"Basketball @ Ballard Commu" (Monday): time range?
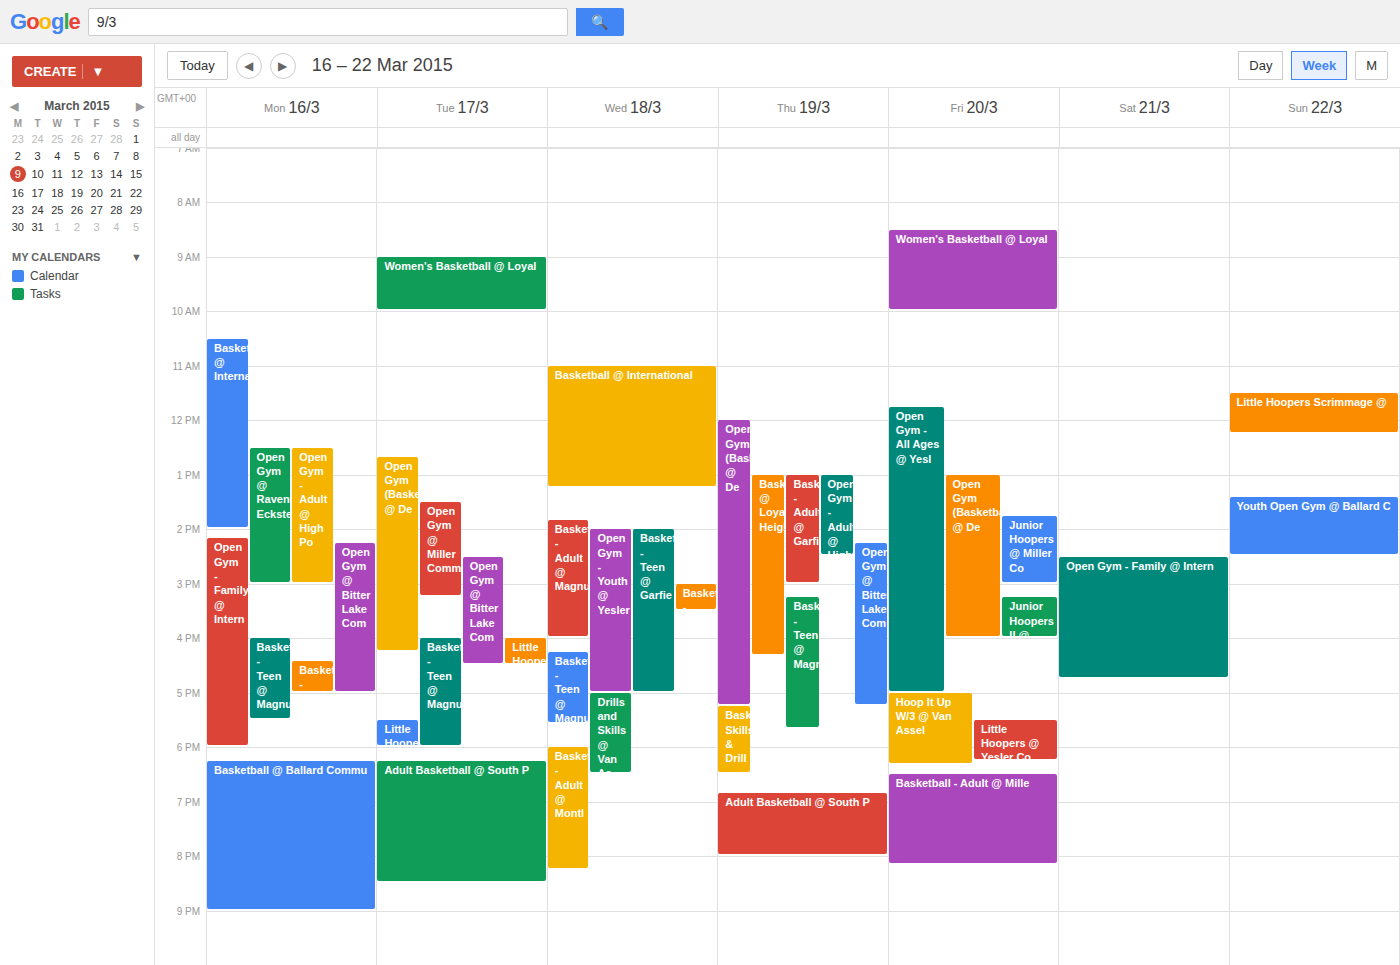
6:15 PM to 9:00 PM